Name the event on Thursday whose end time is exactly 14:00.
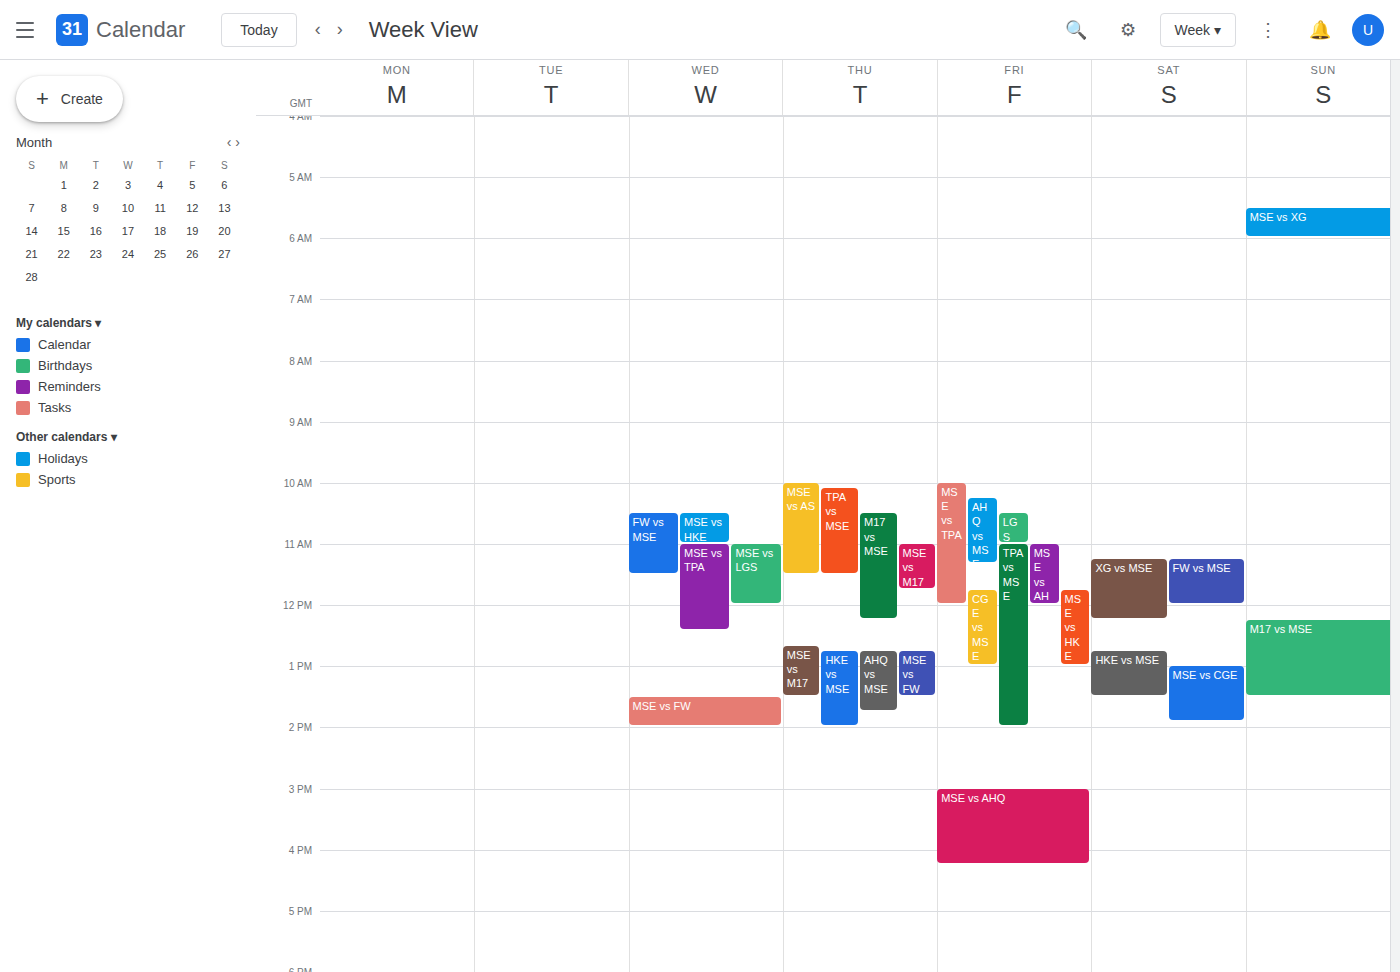
"HKE vs MSE"